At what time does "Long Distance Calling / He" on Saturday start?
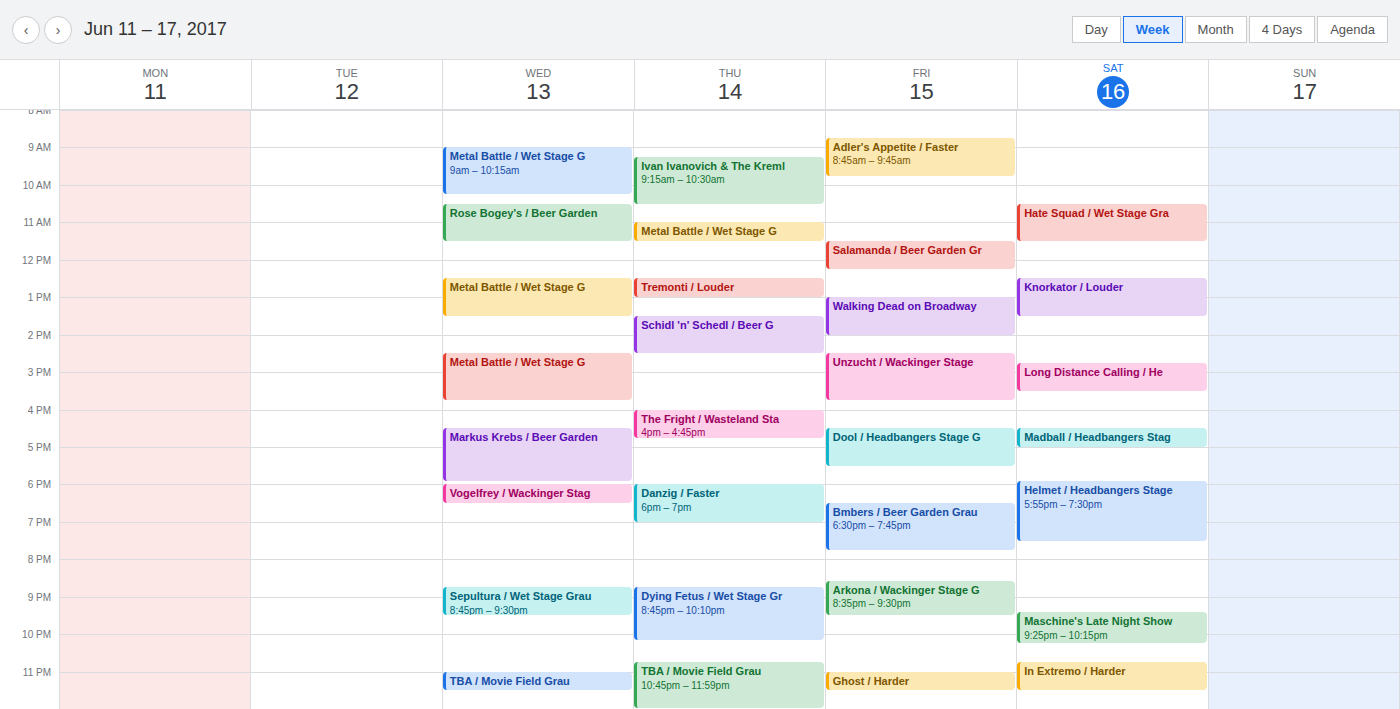
2:45 PM